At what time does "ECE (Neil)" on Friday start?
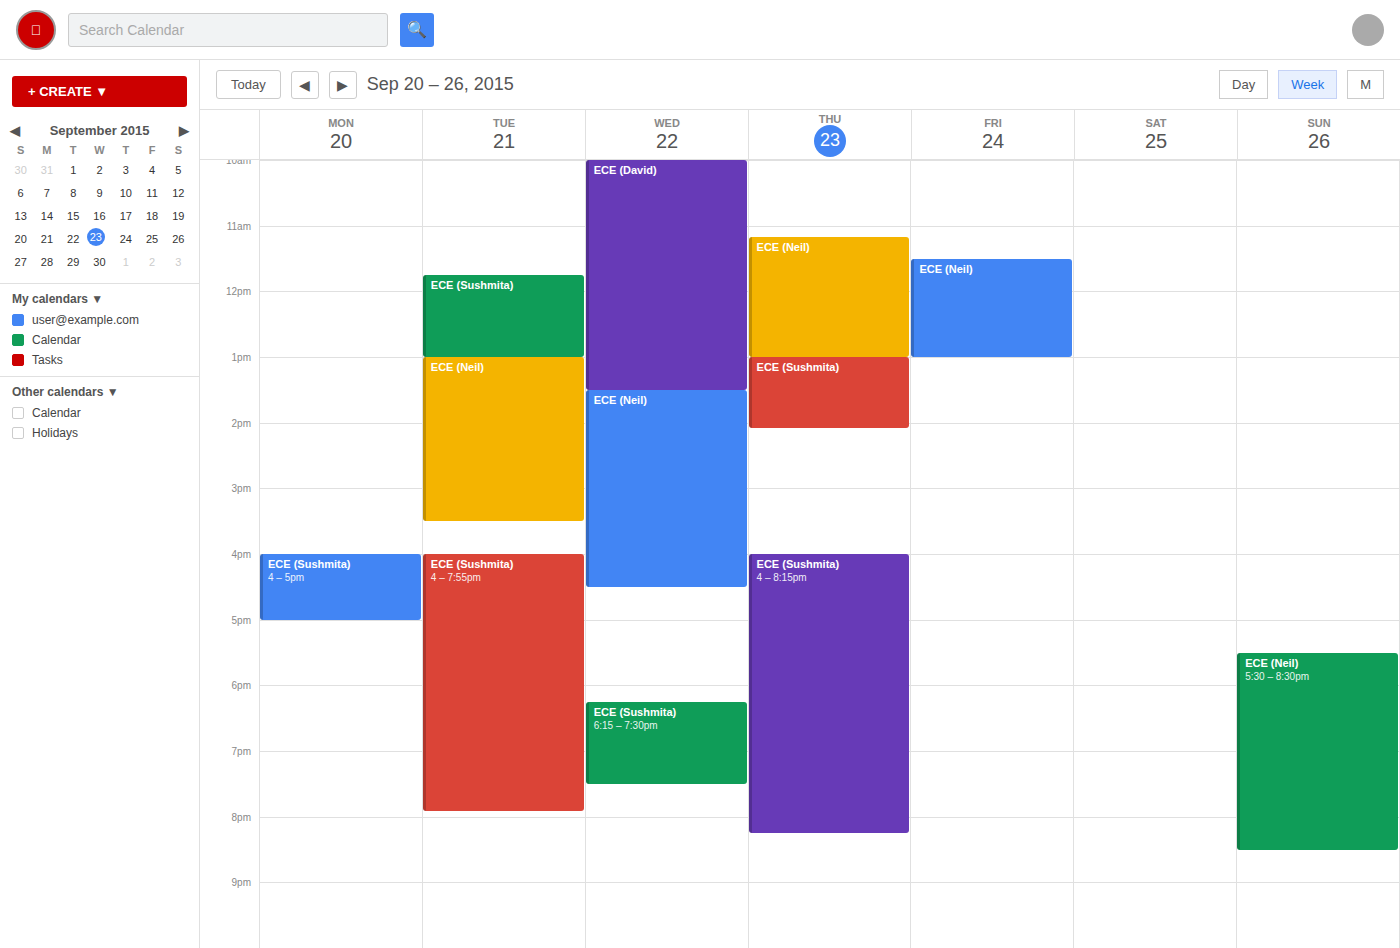
11:30